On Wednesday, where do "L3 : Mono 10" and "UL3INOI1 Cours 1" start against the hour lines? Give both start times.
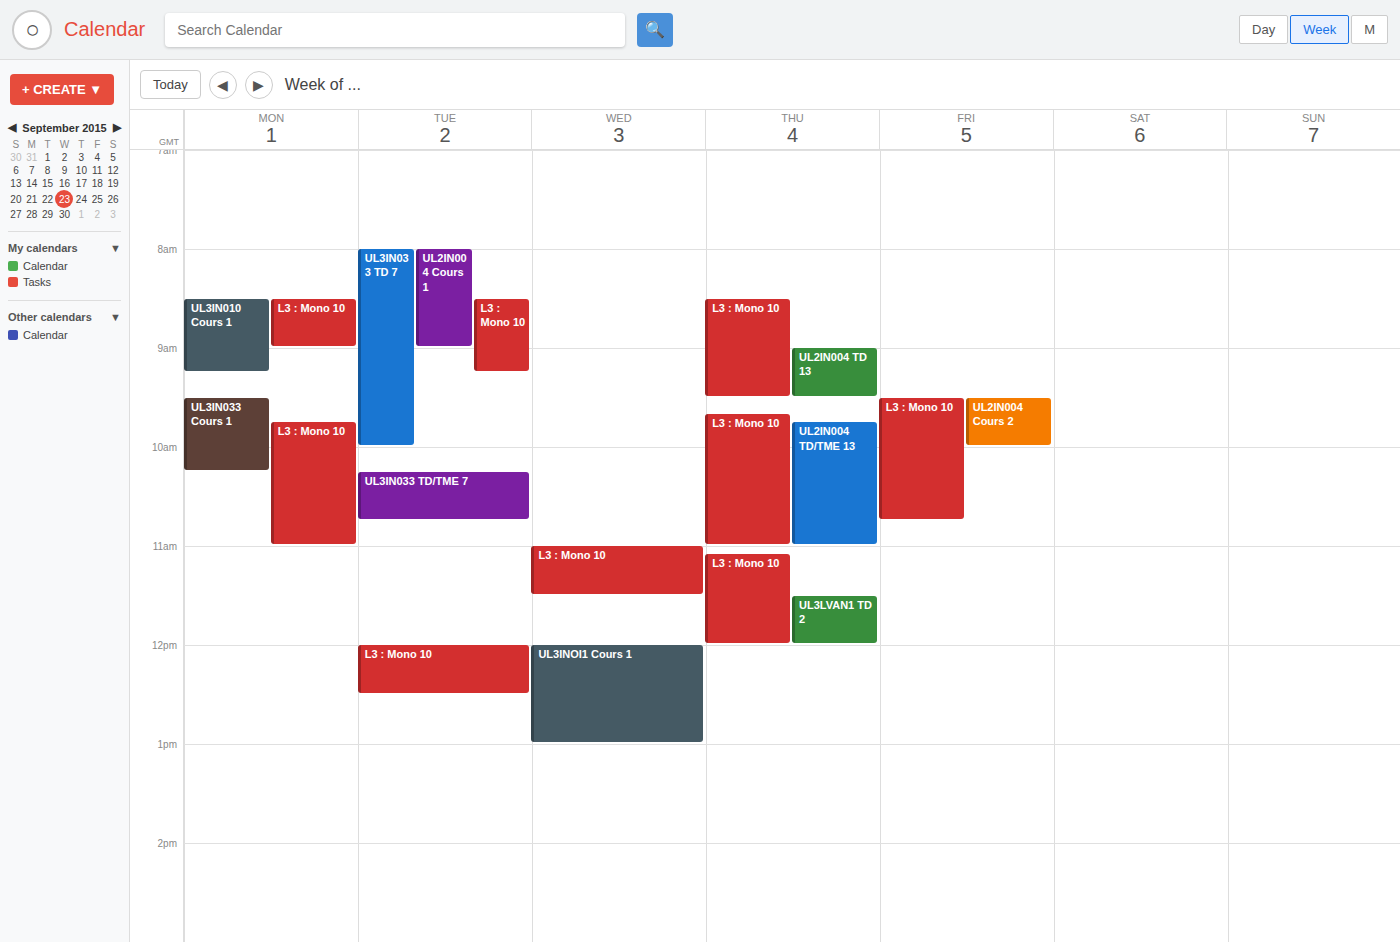
"L3 : Mono 10": 11:00 AM, exactly on the 11 AM line. "UL3INOI1 Cours 1": 12:00 PM, exactly on the 12 PM line.